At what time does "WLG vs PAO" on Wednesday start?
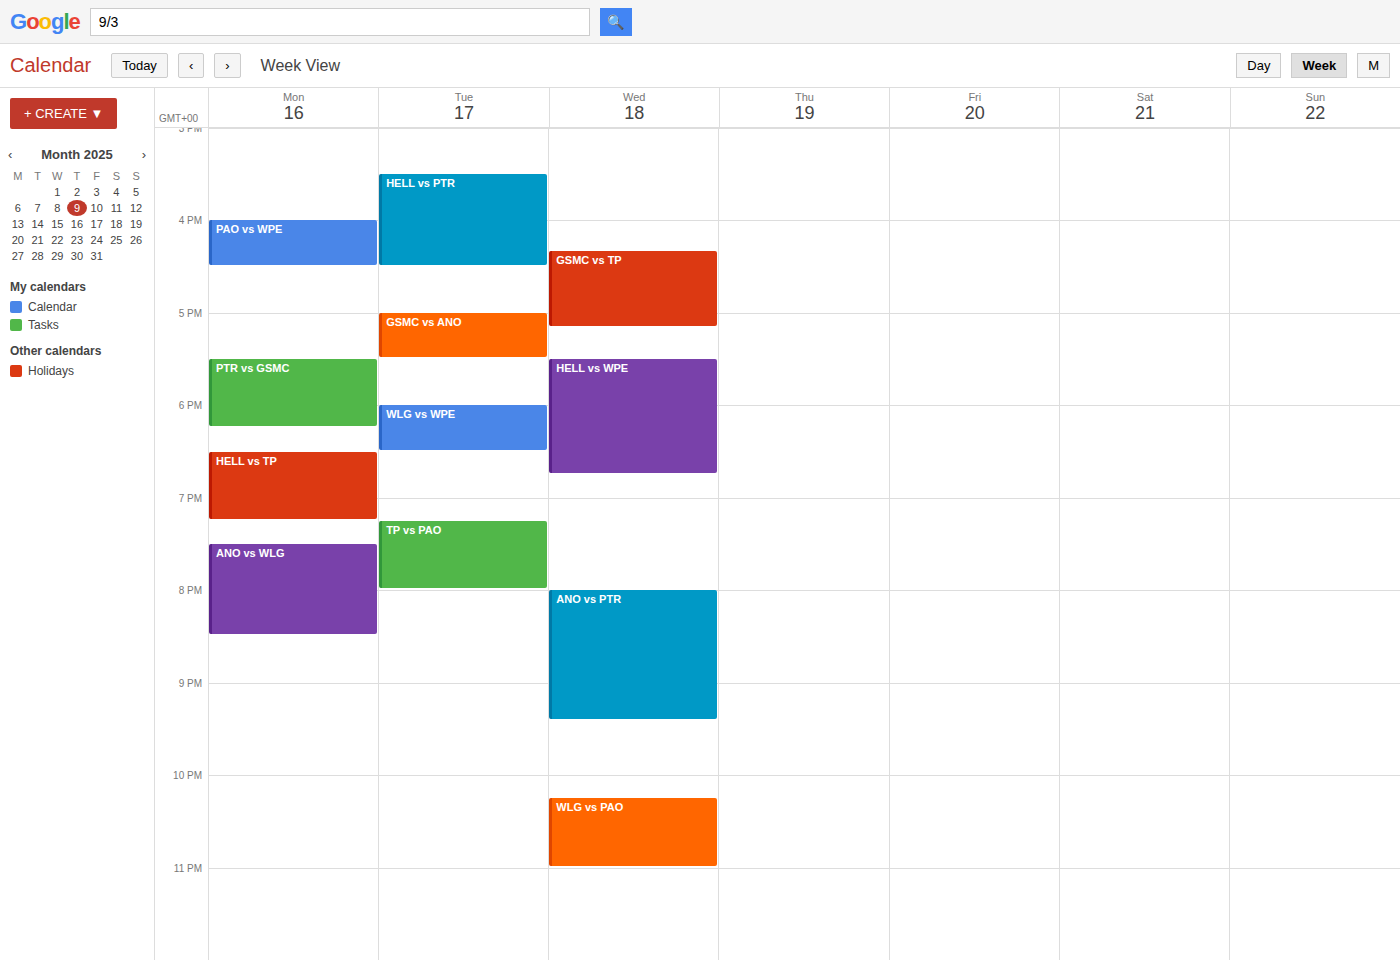
10:15 PM